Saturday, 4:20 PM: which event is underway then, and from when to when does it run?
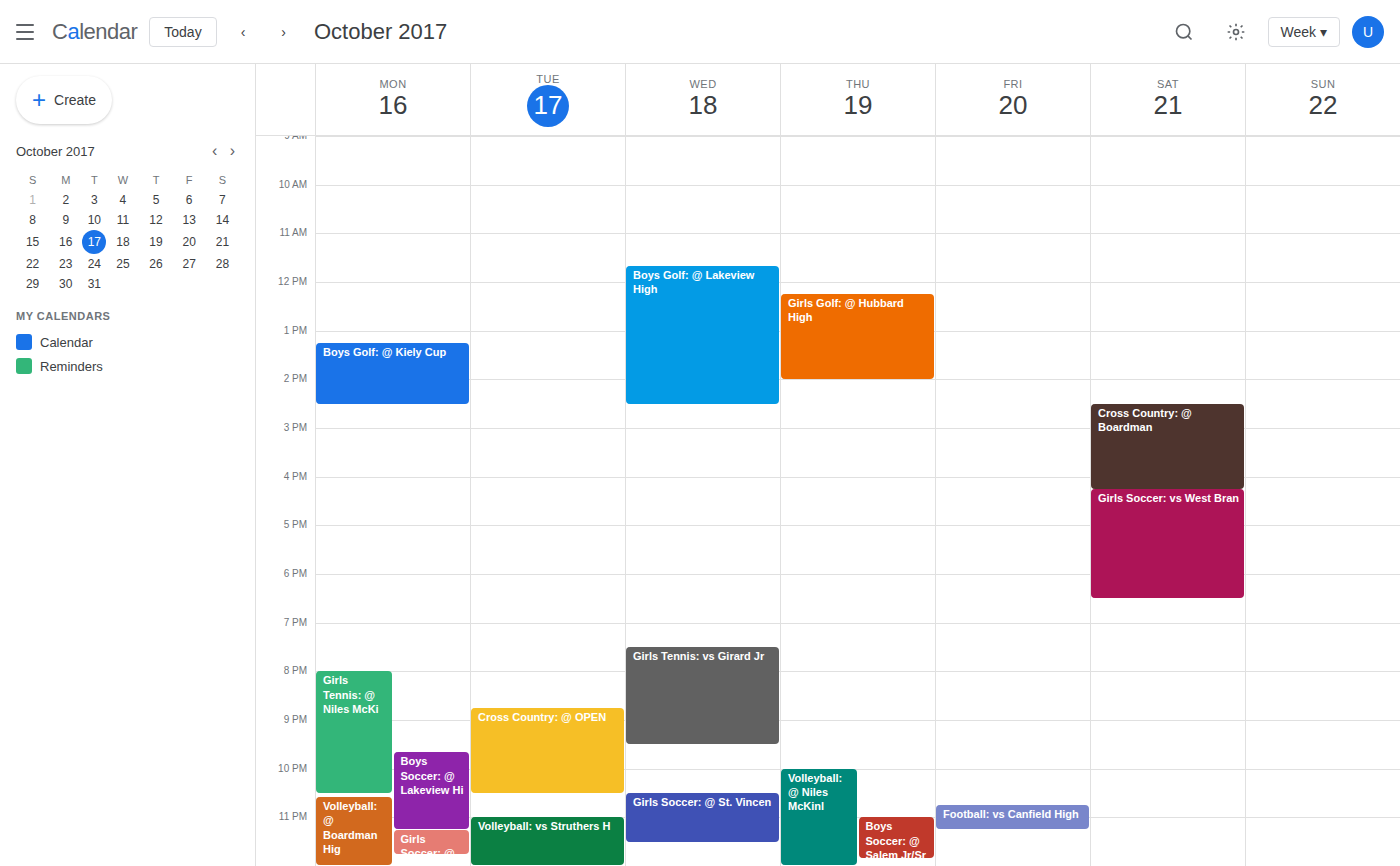
"Girls Soccer: vs West Bran", 4:15 PM to 6:30 PM